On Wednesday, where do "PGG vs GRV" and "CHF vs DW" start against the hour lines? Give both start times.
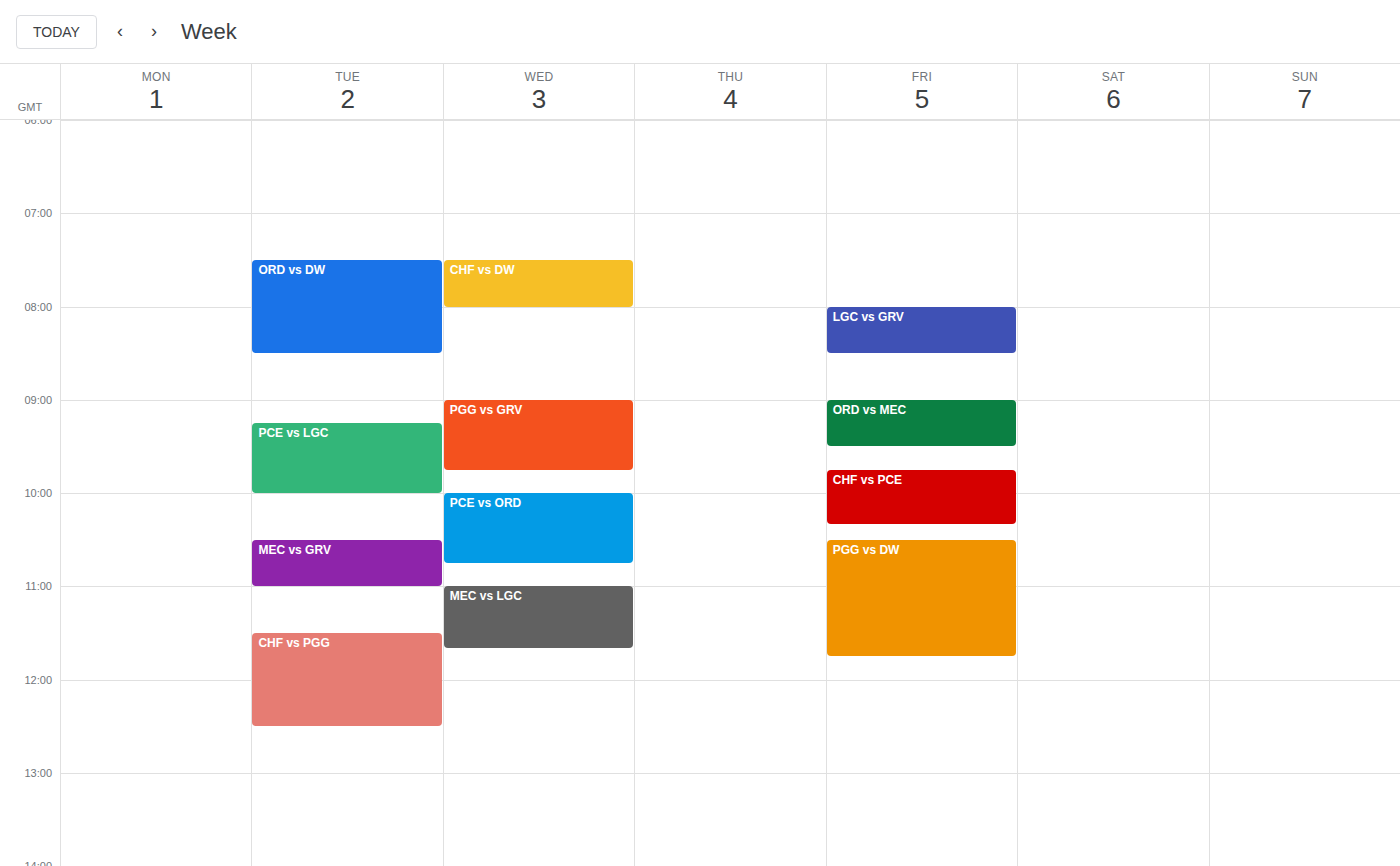
"PGG vs GRV": 9:00 AM, exactly on the 9 AM line. "CHF vs DW": 7:30 AM, halfway between the 7 AM and 8 AM lines.